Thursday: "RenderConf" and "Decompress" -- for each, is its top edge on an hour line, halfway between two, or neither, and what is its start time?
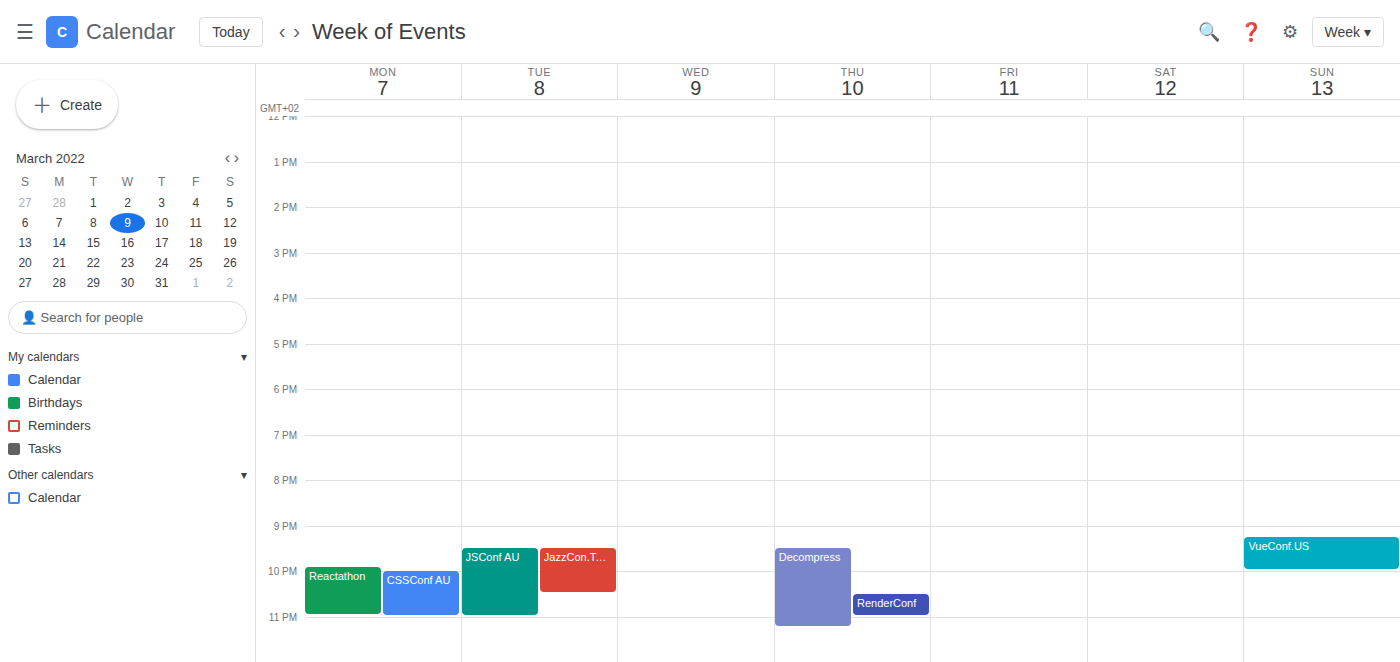
"RenderConf": 10:30 PM, halfway between the 10 PM and 11 PM lines. "Decompress": 9:30 PM, halfway between the 9 PM and 10 PM lines.